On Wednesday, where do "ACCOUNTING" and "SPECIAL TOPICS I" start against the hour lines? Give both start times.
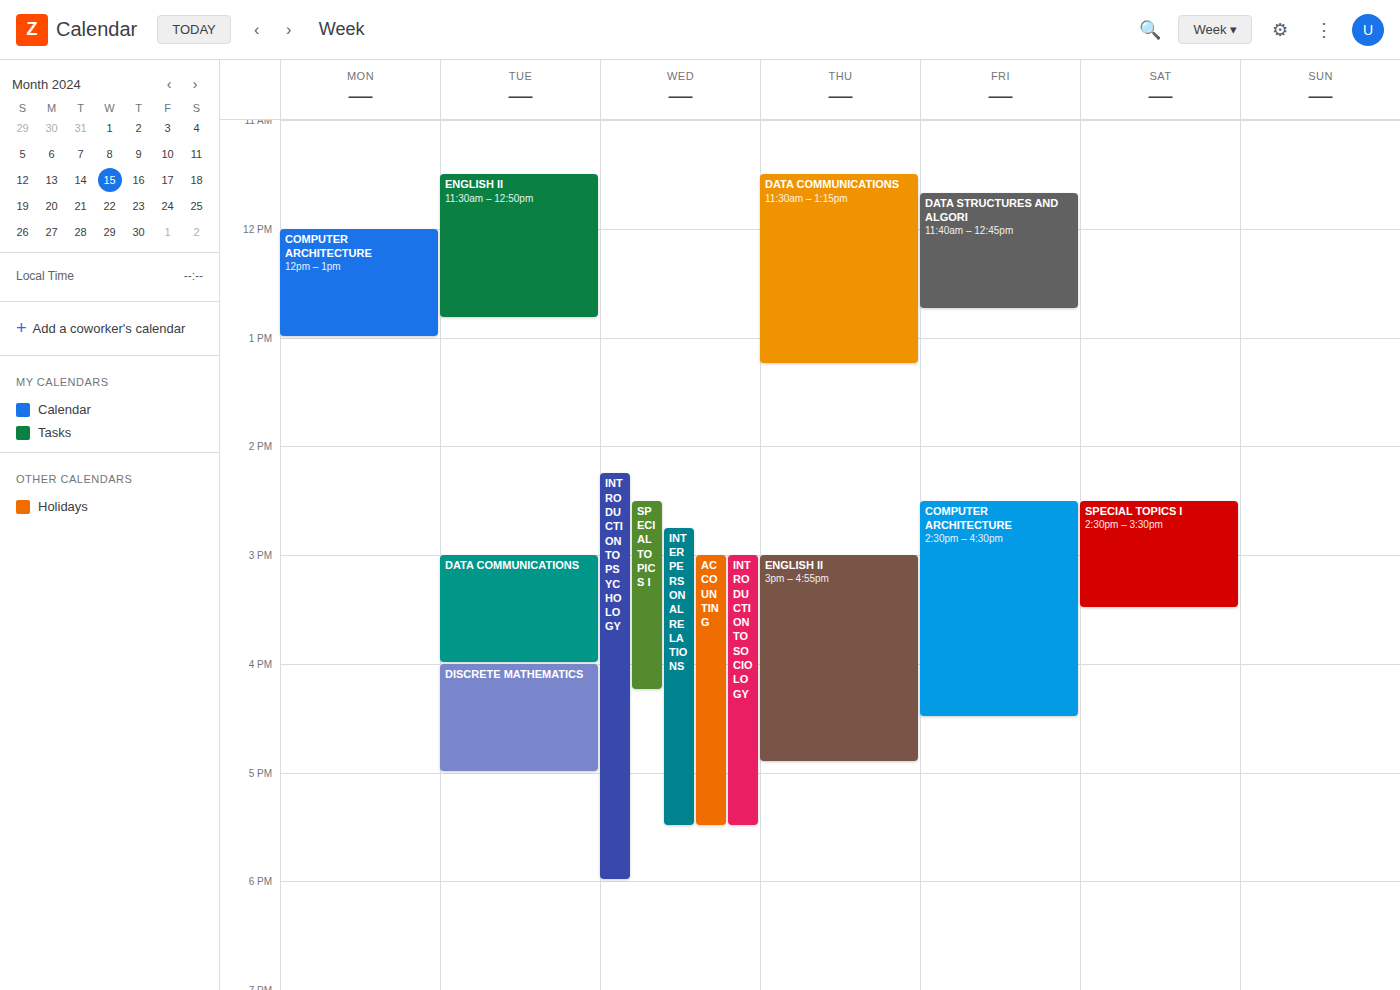
"ACCOUNTING": 15:00, exactly on the 15:00 line. "SPECIAL TOPICS I": 14:30, halfway between the 14:00 and 15:00 lines.